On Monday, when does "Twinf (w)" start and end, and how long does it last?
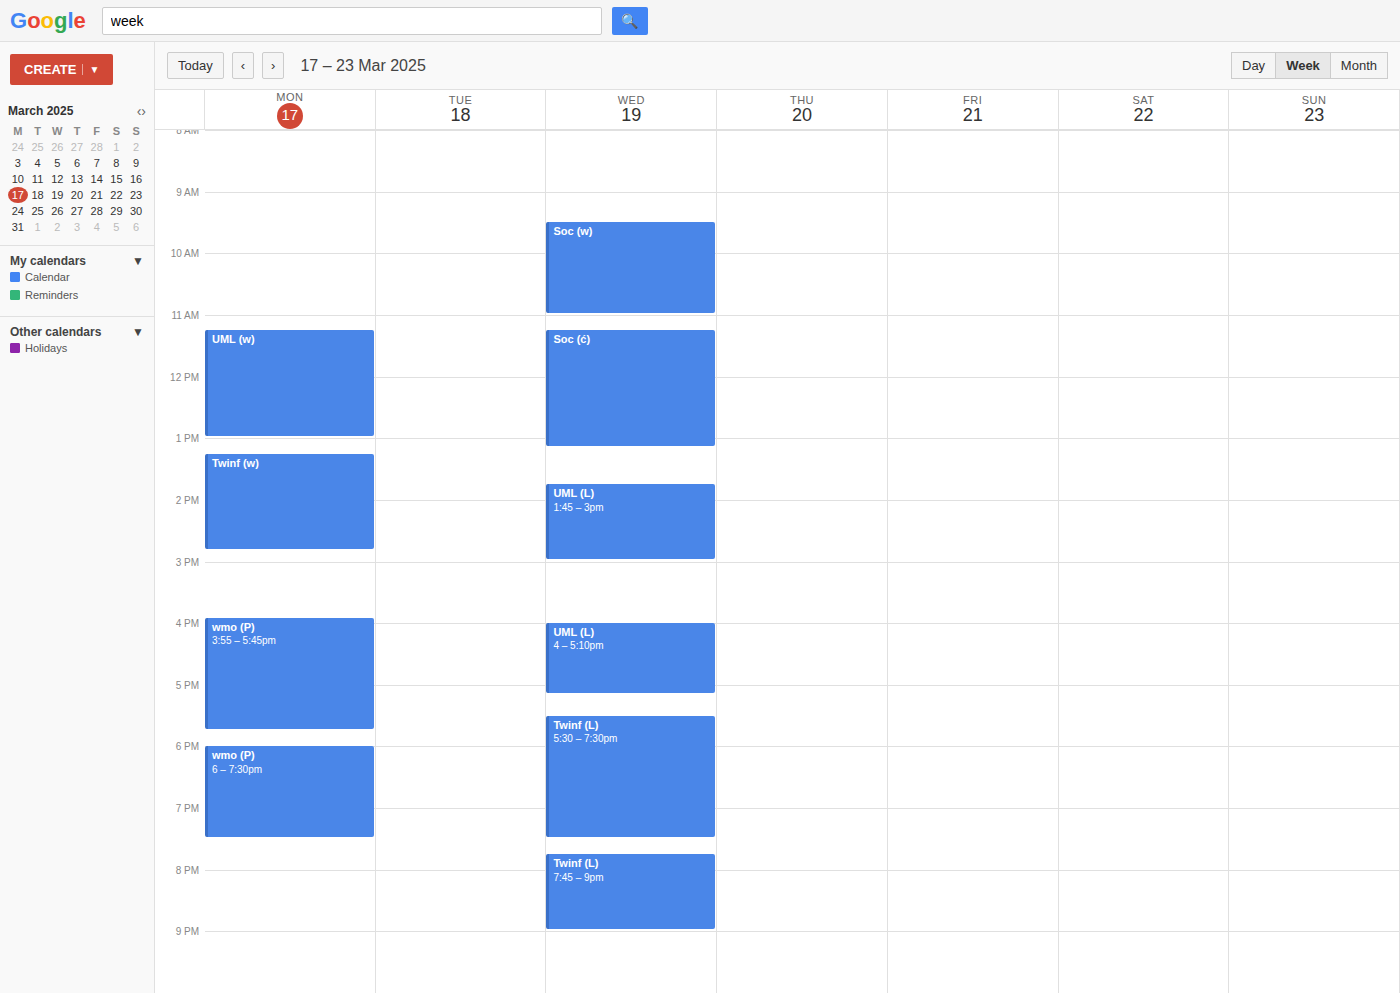
1:15 PM to 2:50 PM, 1 hour 35 minutes